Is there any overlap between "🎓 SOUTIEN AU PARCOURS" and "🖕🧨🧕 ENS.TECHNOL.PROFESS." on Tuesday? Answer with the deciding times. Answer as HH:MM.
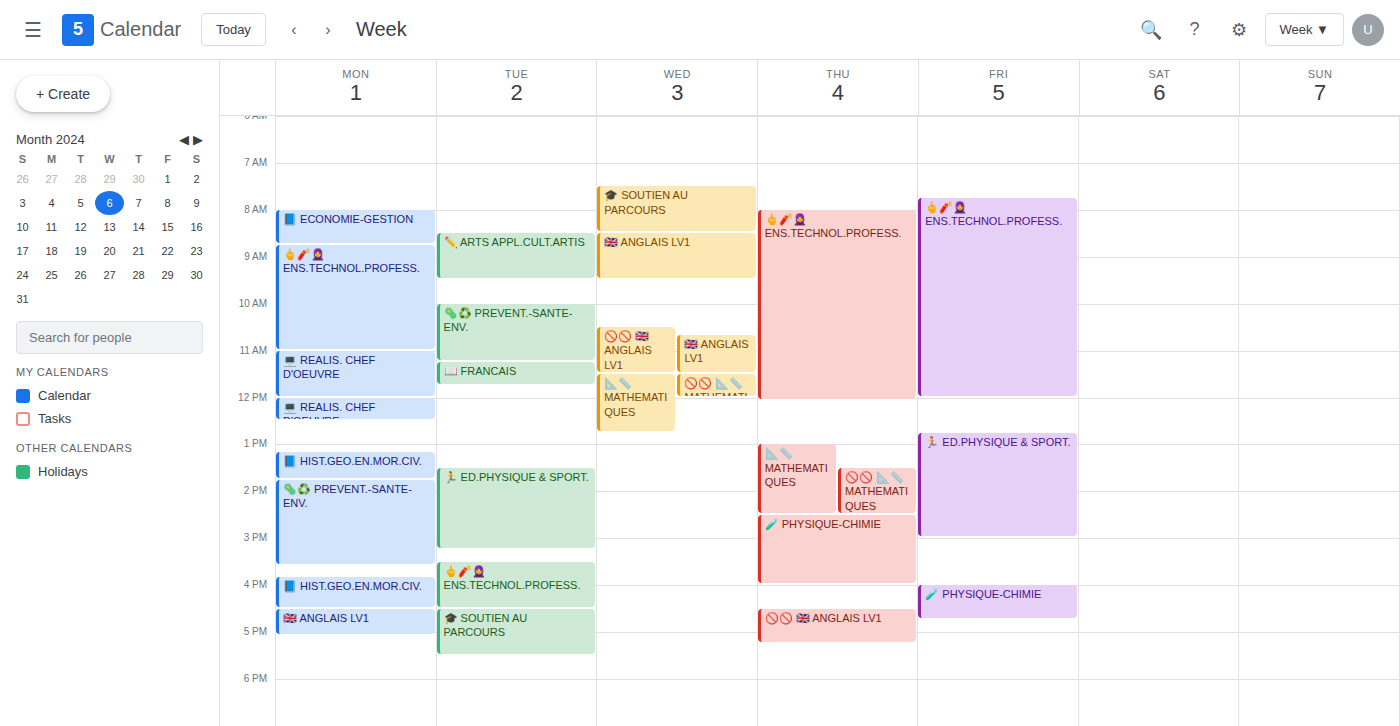
"🖕🧨🧕 ENS.TECHNOL.PROFESS." ends at 16:30, exactly when "🎓 SOUTIEN AU PARCOURS" starts -- they touch but do not overlap.